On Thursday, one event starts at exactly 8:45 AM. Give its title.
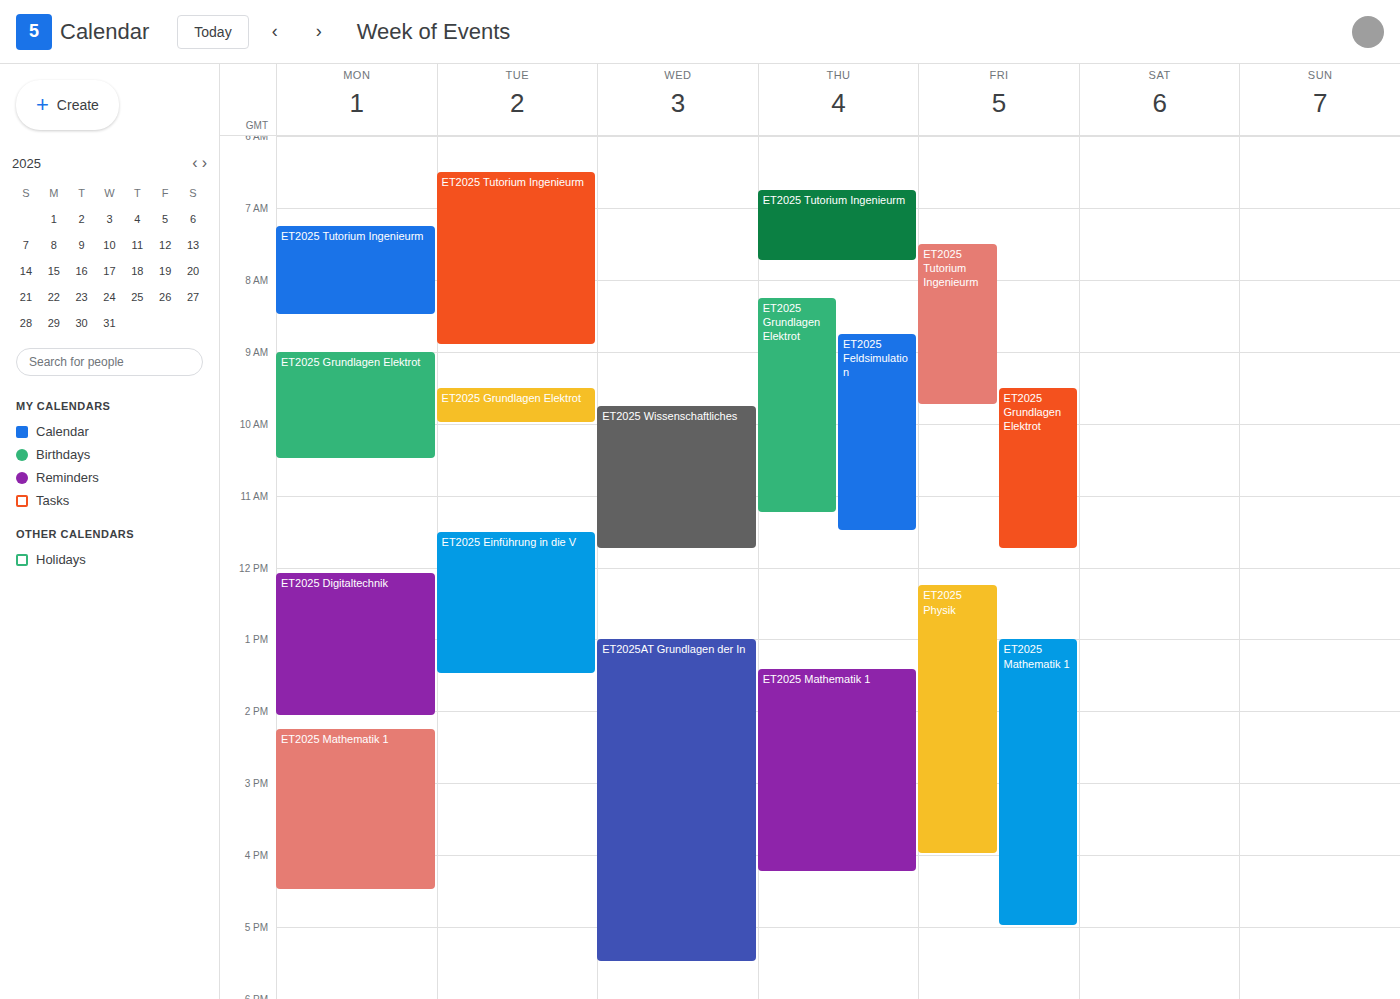
"ET2025 Feldsimulation"